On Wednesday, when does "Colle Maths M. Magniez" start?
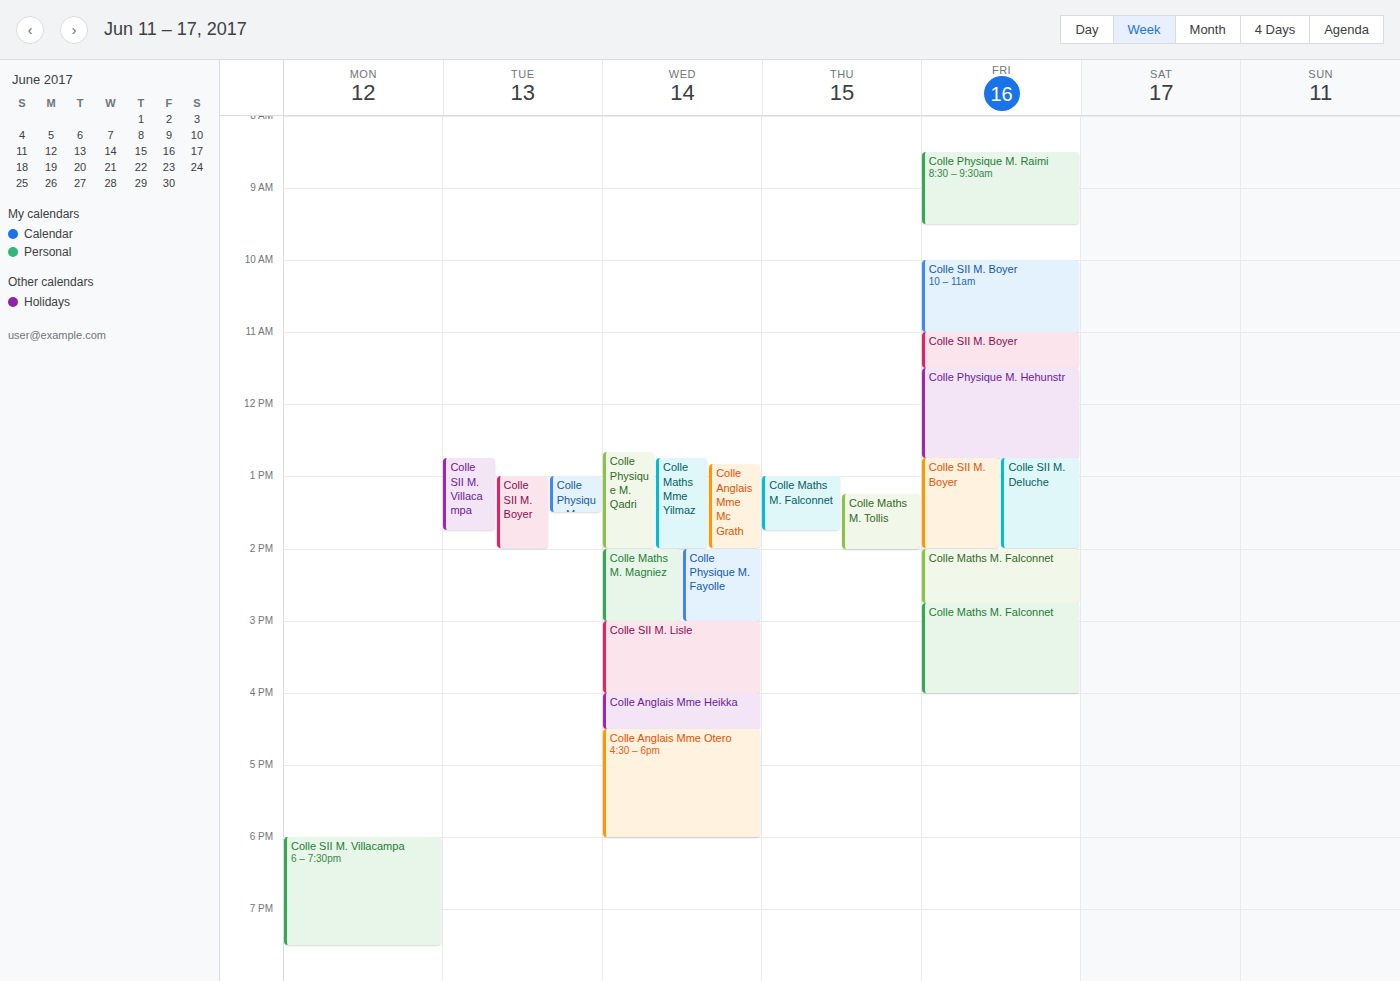
2:00 PM